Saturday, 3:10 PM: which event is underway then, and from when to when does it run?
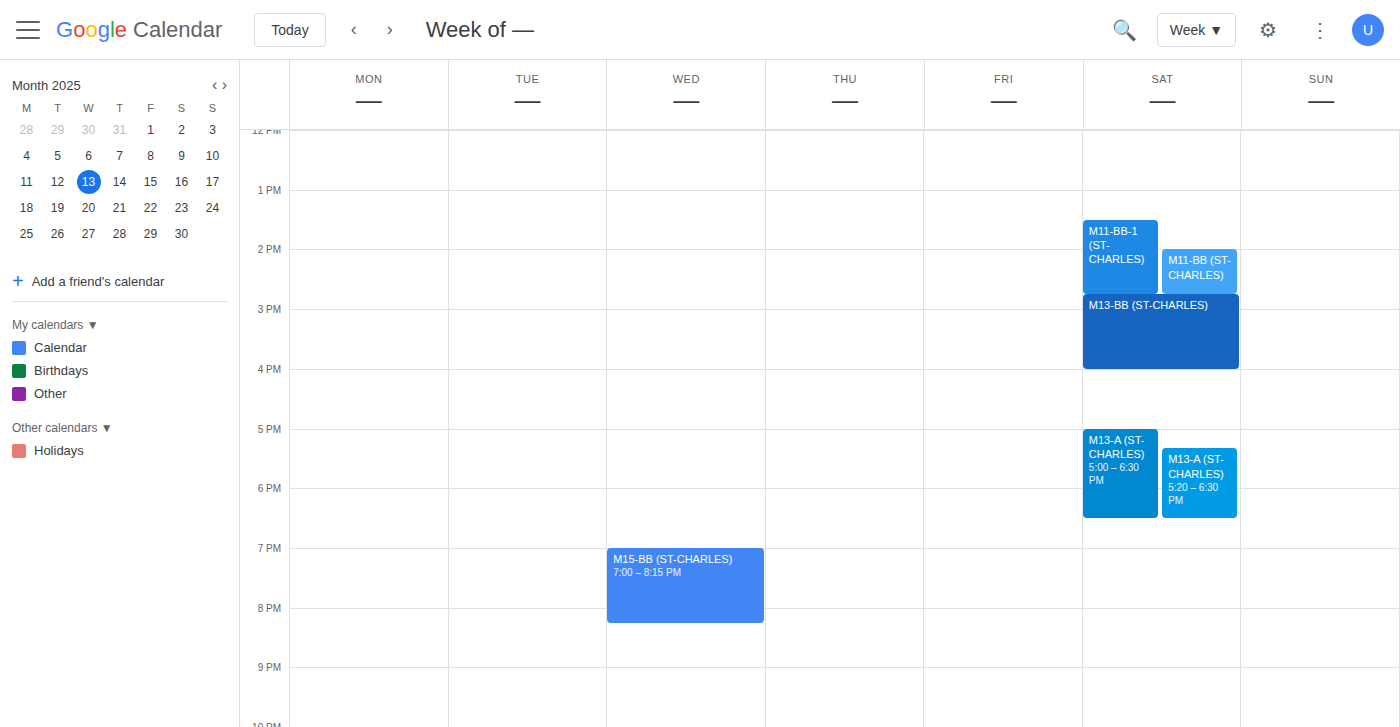
"M13-BB (ST-CHARLES)", 2:45 PM to 4:00 PM